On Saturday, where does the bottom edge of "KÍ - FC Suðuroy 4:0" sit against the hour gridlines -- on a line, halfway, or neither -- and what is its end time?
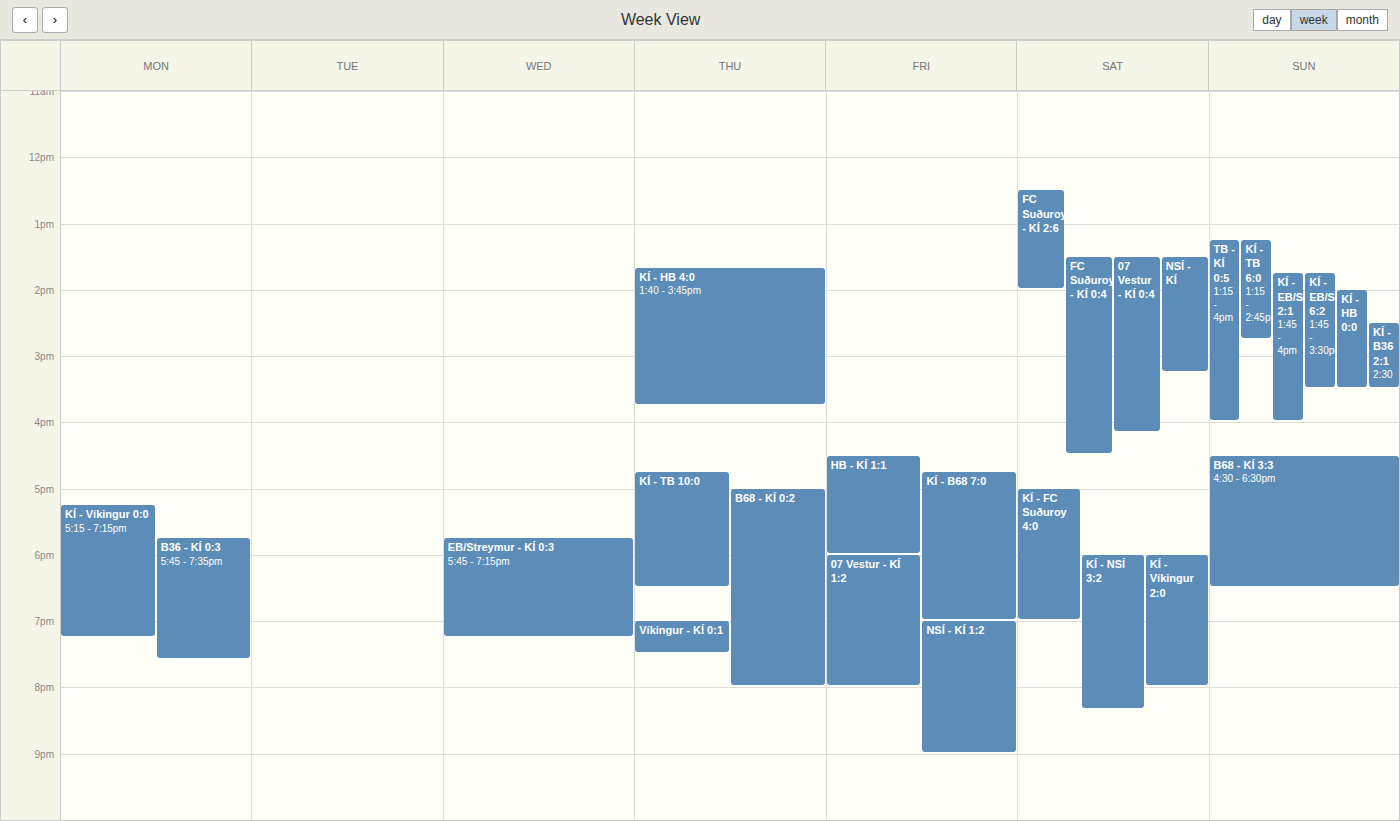
7:00 PM -- exactly on the 7 PM line.